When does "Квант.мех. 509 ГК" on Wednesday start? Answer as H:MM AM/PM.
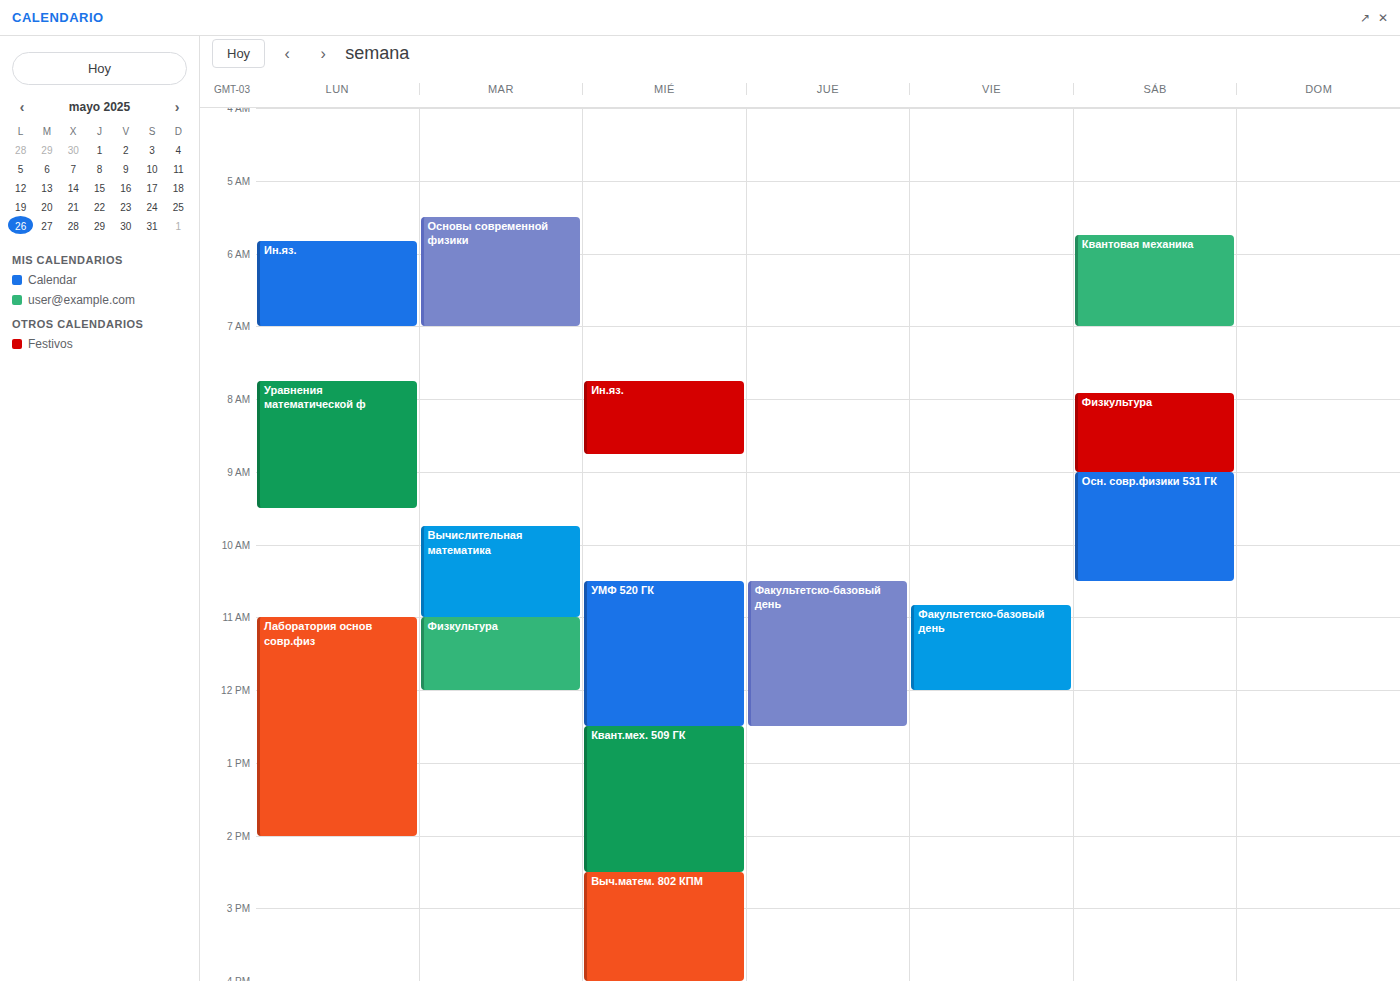
12:30 PM